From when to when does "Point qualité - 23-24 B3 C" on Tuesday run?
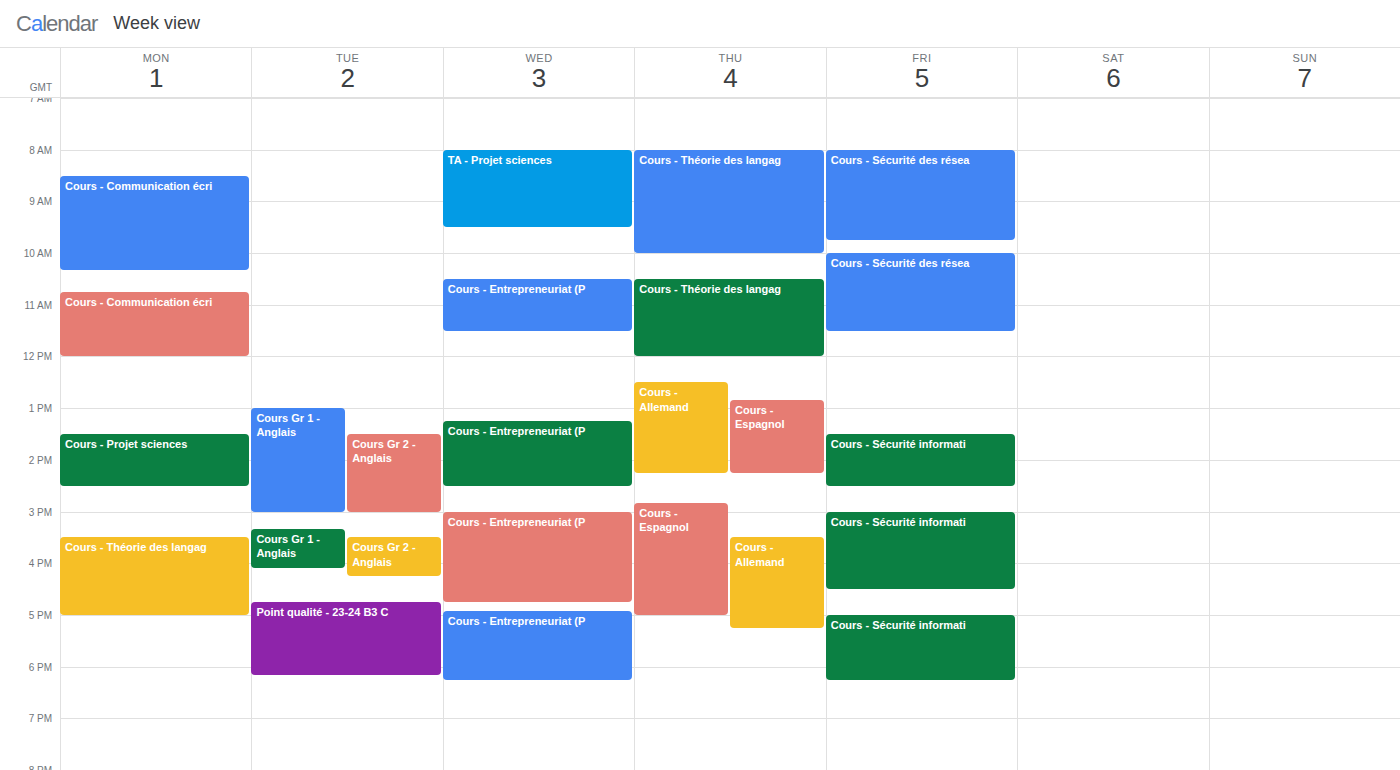
4:45 PM to 6:10 PM